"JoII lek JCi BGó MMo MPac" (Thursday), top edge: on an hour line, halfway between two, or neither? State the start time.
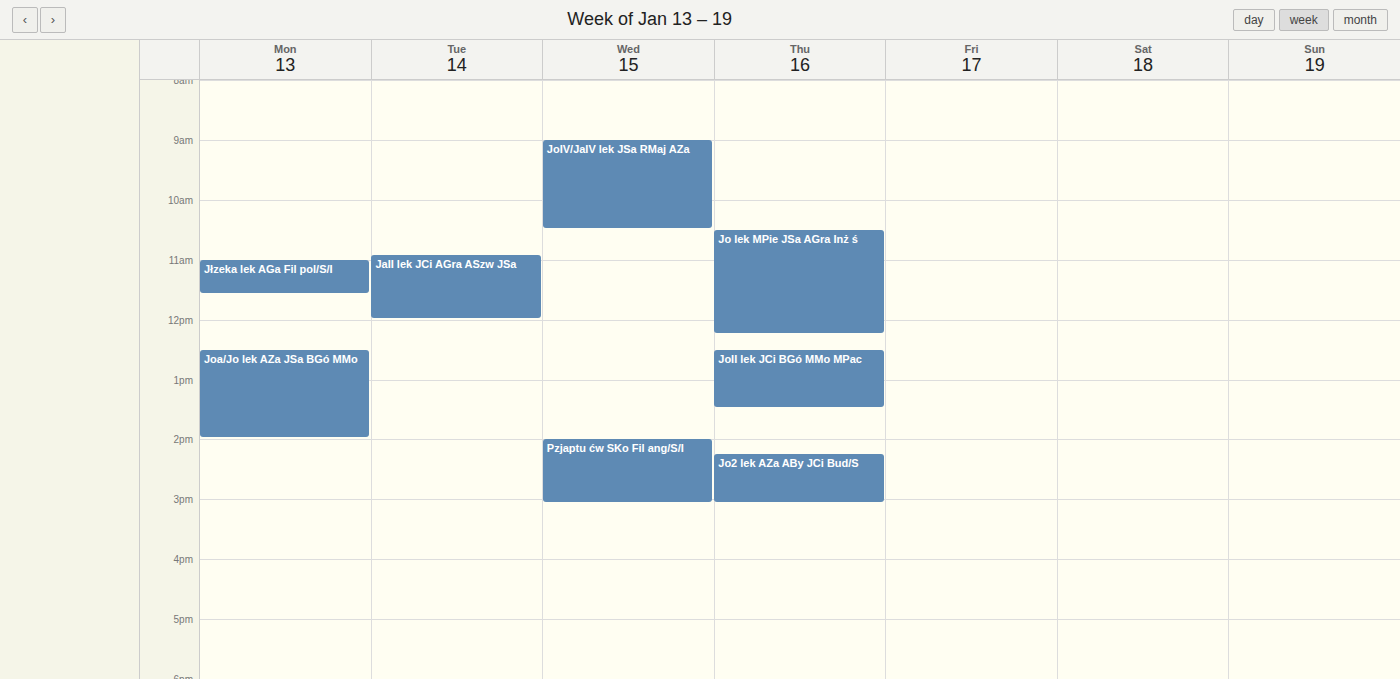
12:30 PM -- halfway between the 12 PM and 1 PM lines.